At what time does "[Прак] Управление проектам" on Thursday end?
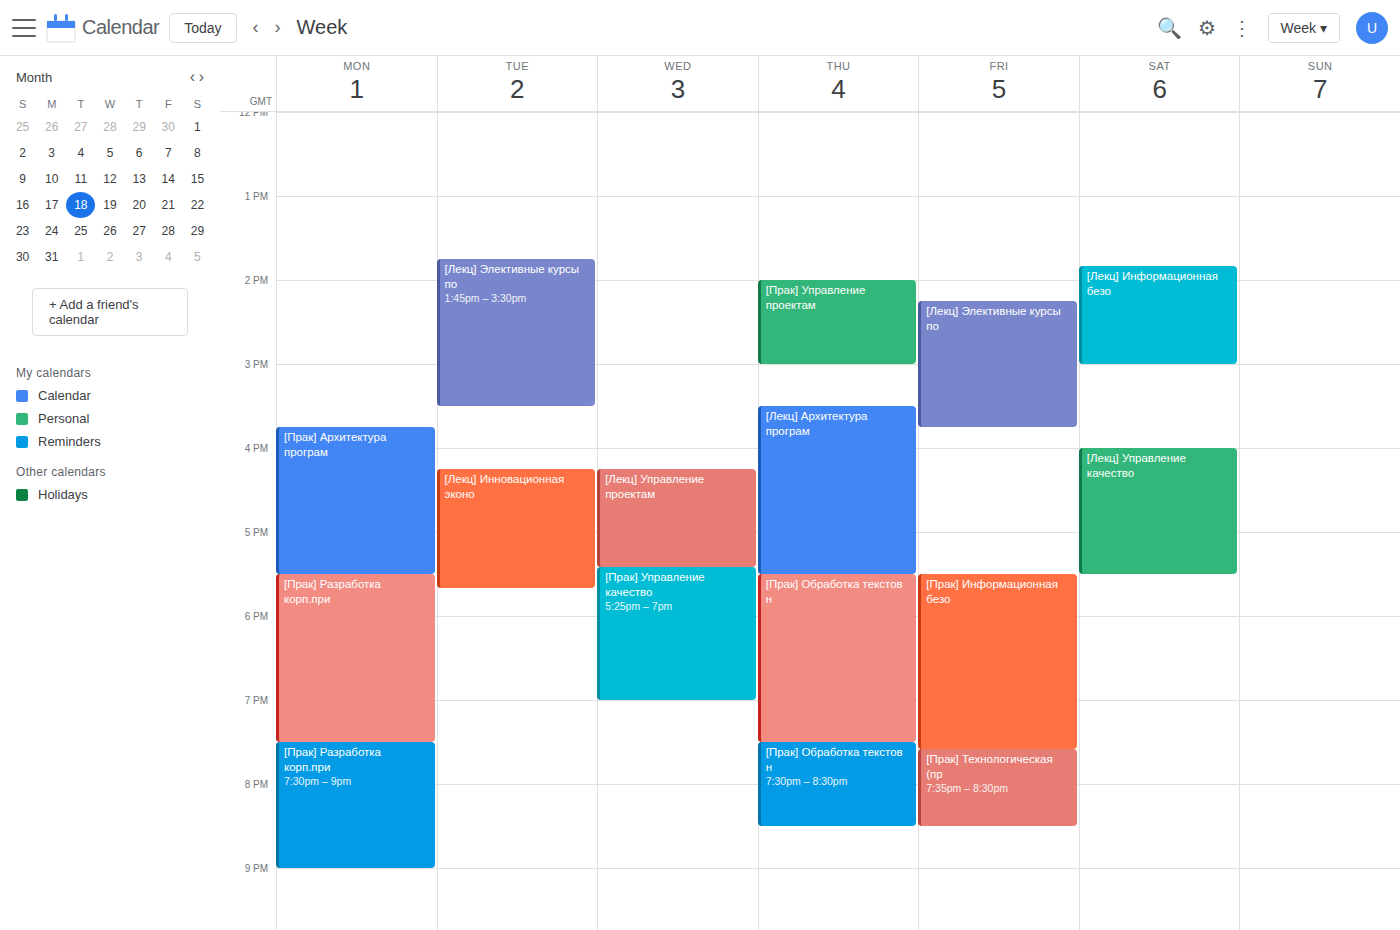
3:00 PM